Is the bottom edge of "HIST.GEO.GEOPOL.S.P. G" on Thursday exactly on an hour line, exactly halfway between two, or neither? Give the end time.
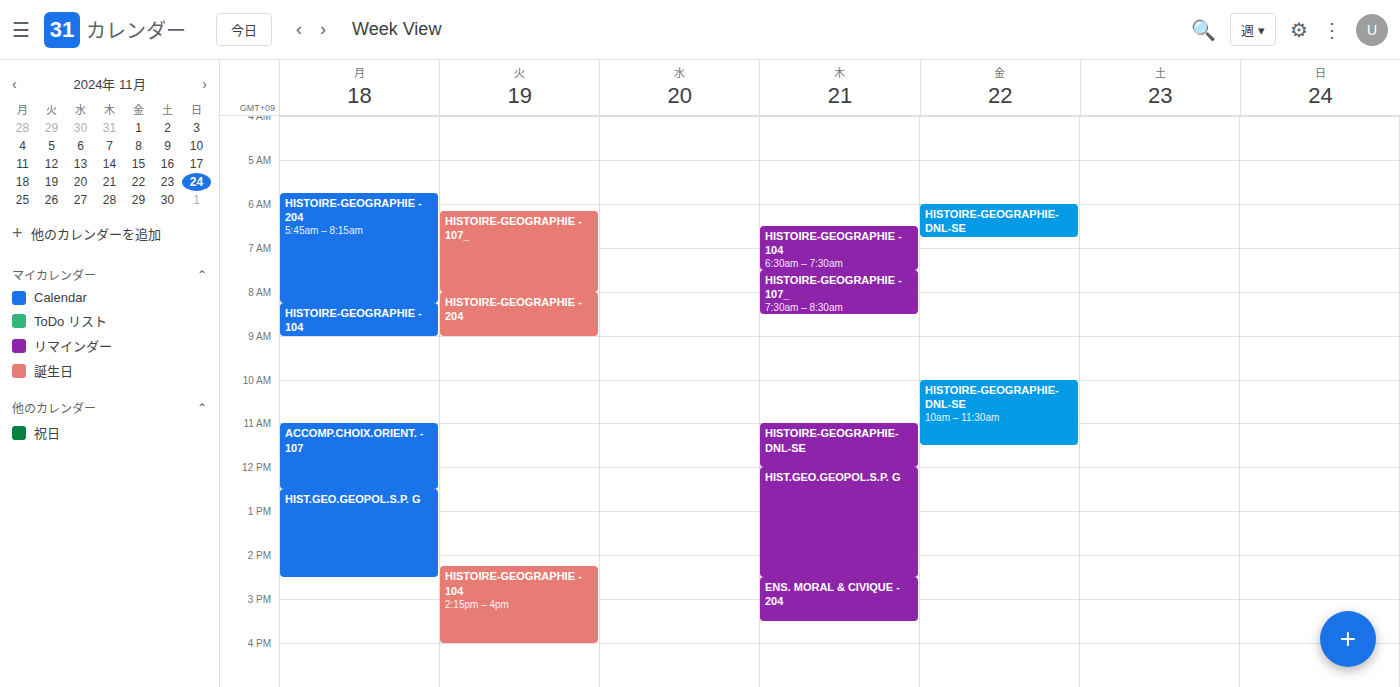
2:30 PM -- halfway between the 2 PM and 3 PM lines.